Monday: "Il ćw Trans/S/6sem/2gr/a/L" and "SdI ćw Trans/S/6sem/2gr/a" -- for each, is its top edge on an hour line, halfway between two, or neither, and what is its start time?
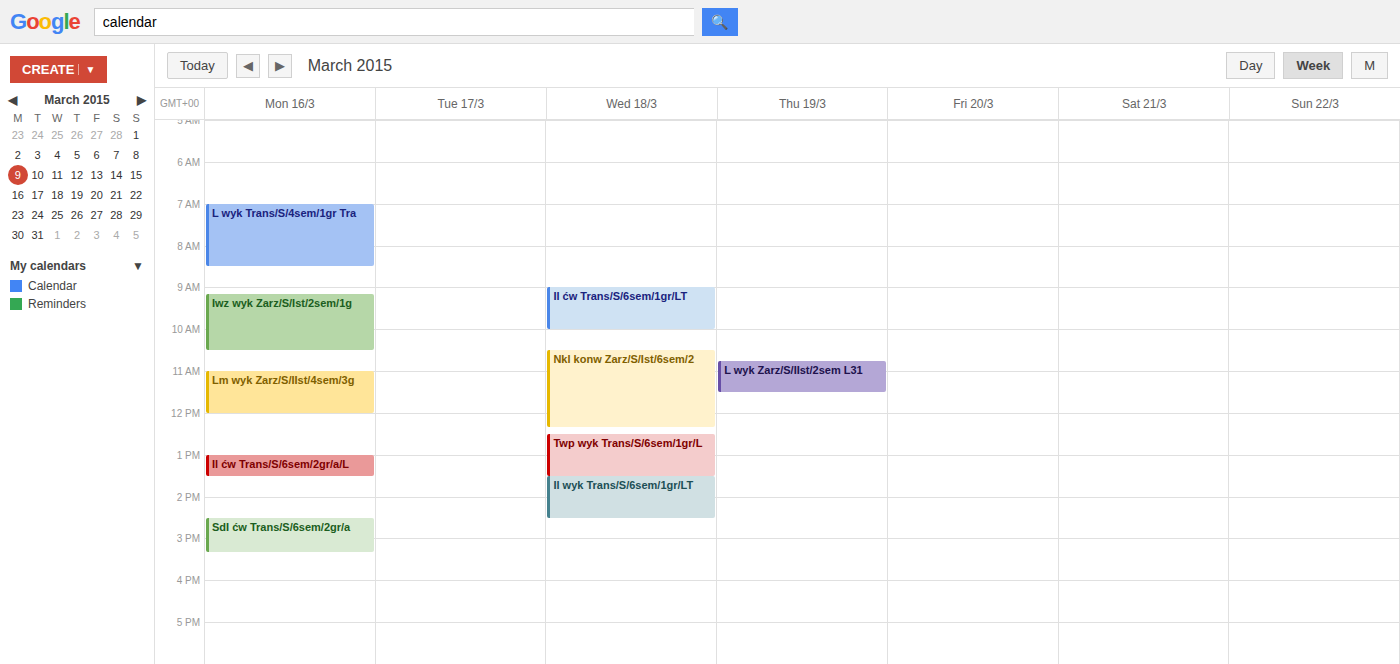
"Il ćw Trans/S/6sem/2gr/a/L": 1:00 PM, exactly on the 1 PM line. "SdI ćw Trans/S/6sem/2gr/a": 2:30 PM, halfway between the 2 PM and 3 PM lines.